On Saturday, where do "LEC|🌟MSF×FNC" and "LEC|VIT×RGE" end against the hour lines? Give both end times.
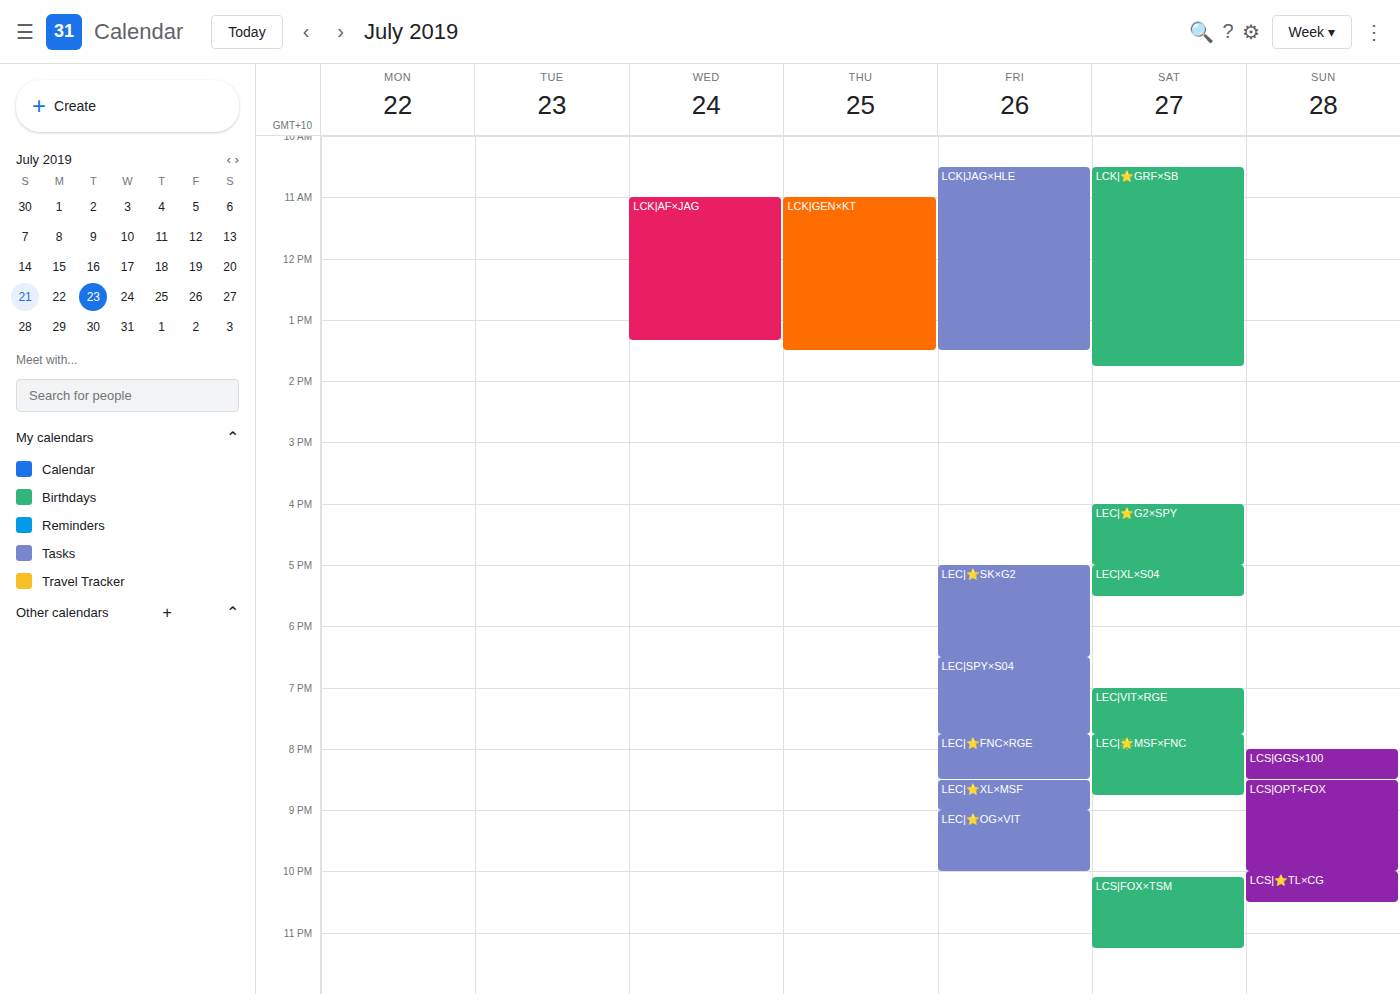
"LEC|🌟MSF×FNC": 8:45 PM, neither: three quarters of the way from the 8 PM line to the 9 PM line. "LEC|VIT×RGE": 7:45 PM, neither: three quarters of the way from the 7 PM line to the 8 PM line.